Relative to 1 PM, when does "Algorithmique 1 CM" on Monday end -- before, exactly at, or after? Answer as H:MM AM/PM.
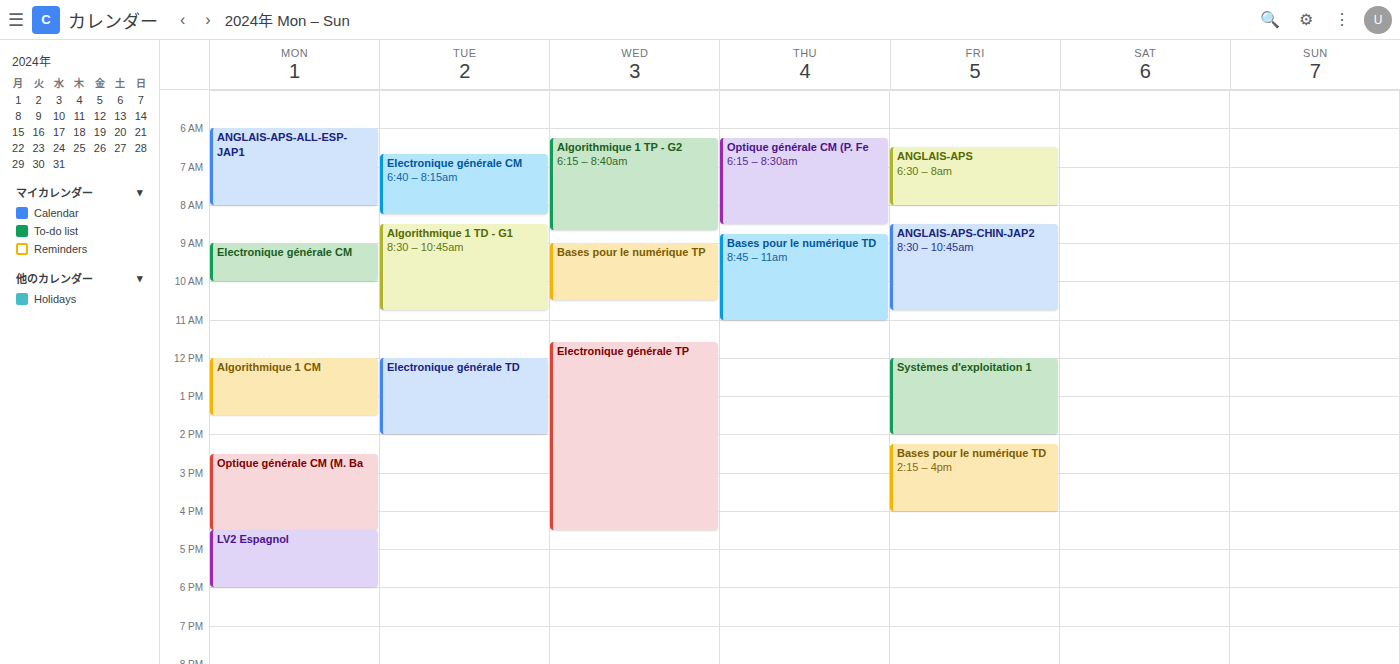
1:30 PM -- after 1 PM, 30 minutes below the 1 PM line.